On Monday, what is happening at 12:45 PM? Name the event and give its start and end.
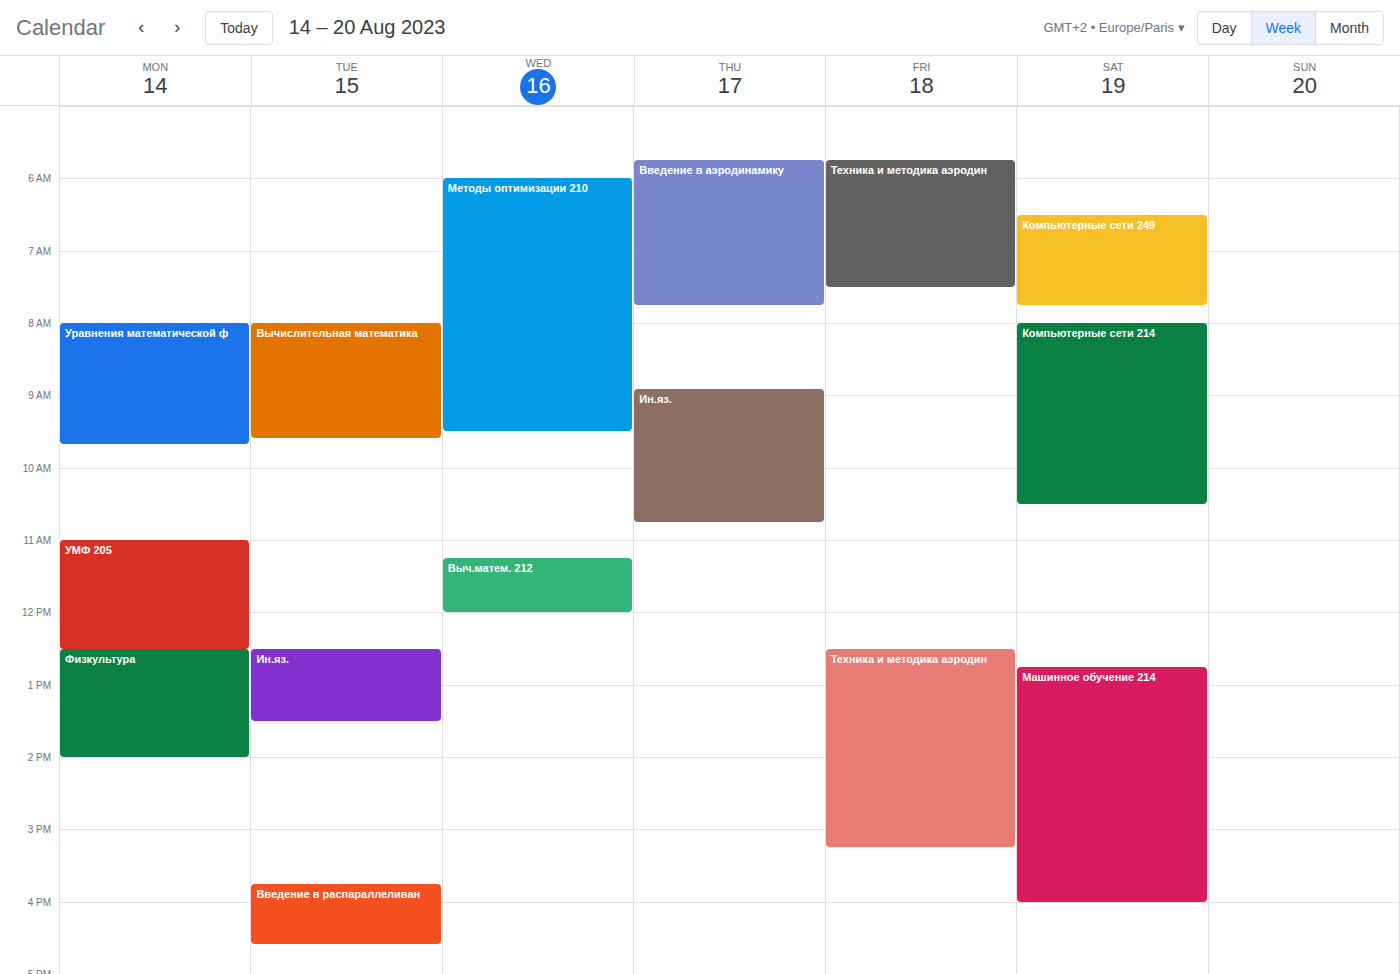
"Физкультура", 12:30 PM to 2:00 PM